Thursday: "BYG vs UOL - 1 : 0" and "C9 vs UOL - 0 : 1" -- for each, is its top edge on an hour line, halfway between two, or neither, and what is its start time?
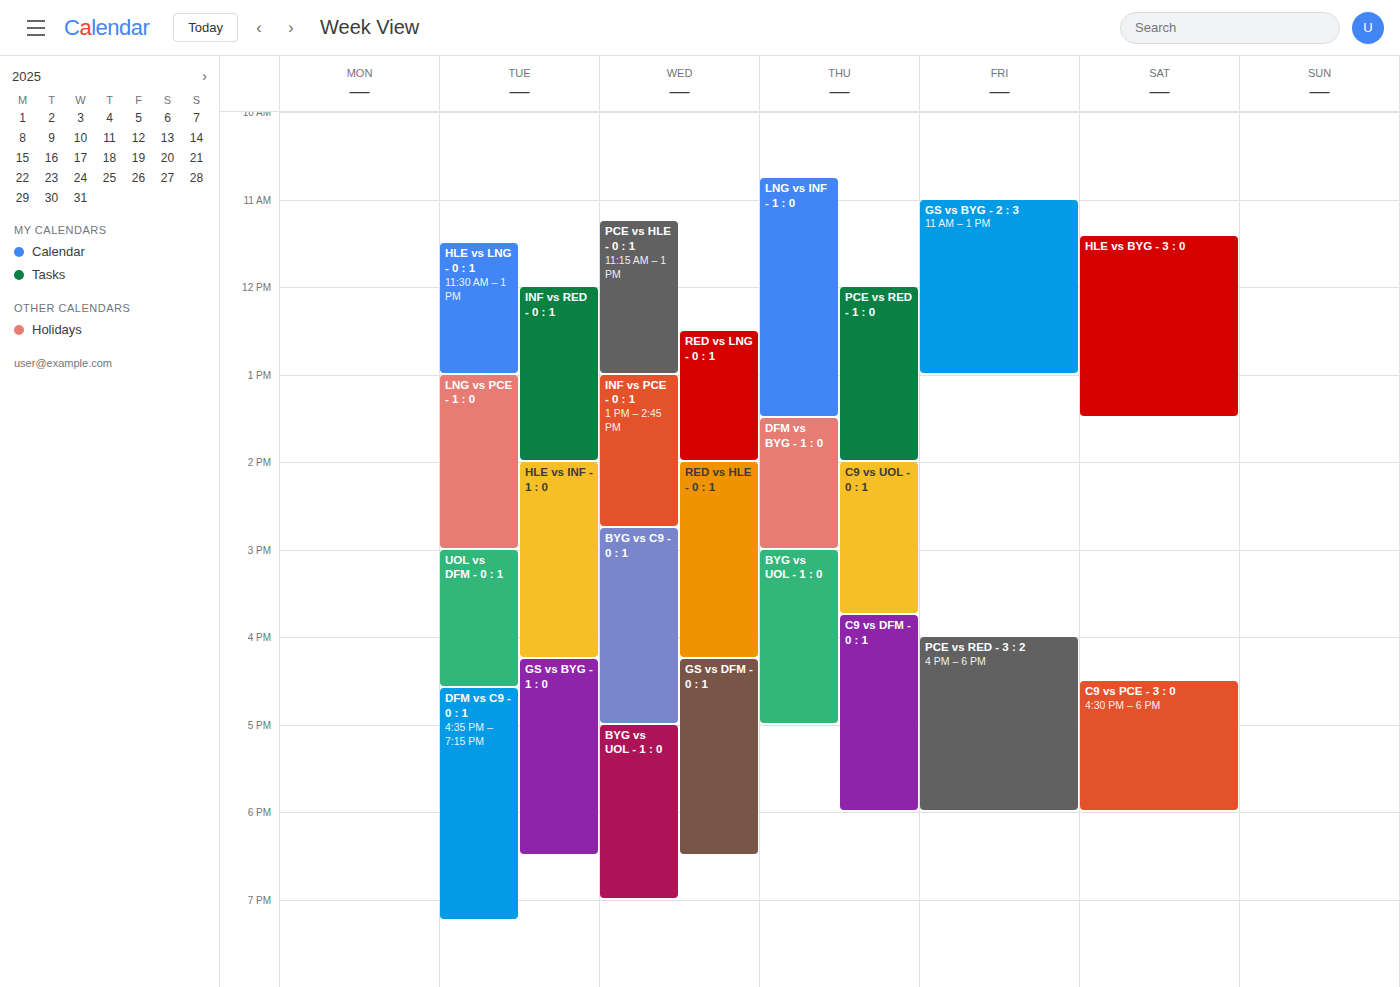
"BYG vs UOL - 1 : 0": 15:00, exactly on the 15:00 line. "C9 vs UOL - 0 : 1": 14:00, exactly on the 14:00 line.